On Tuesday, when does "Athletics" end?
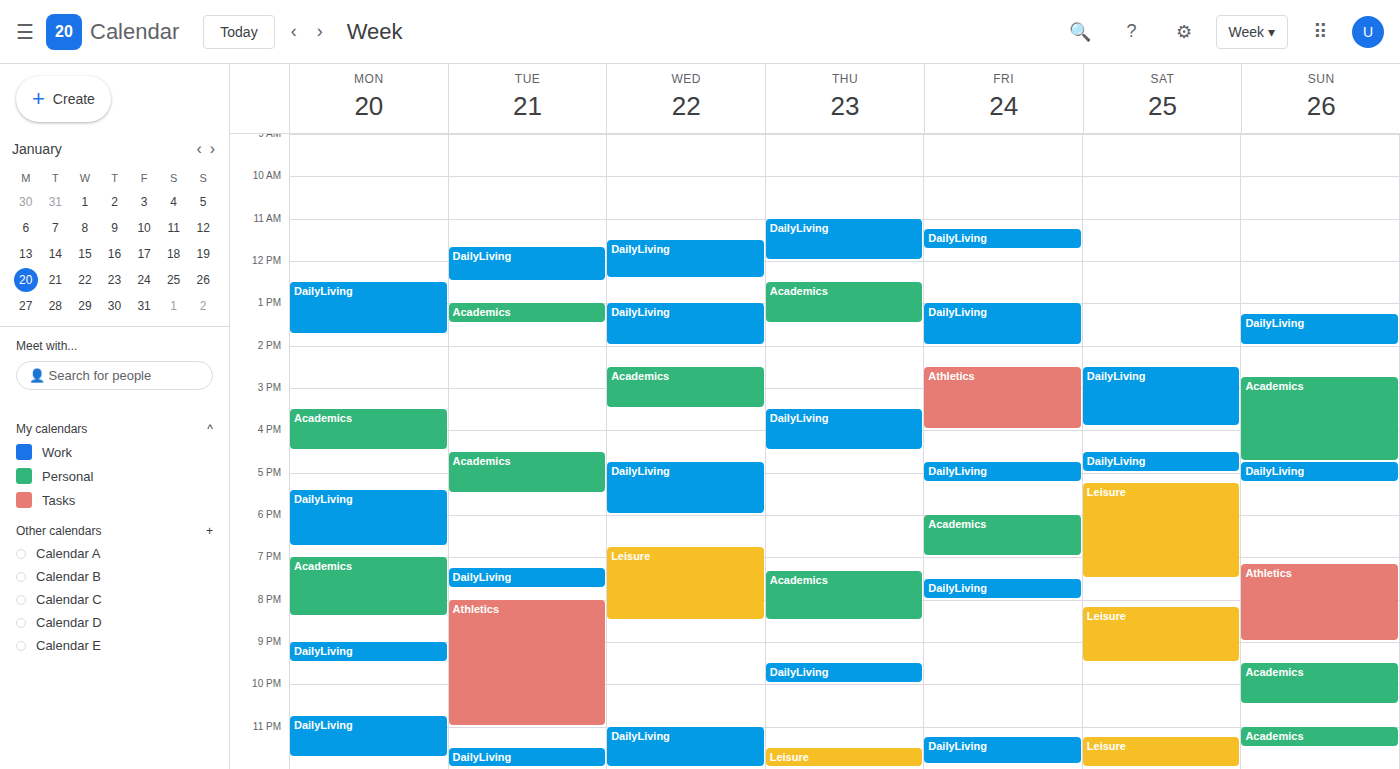
11:00 PM